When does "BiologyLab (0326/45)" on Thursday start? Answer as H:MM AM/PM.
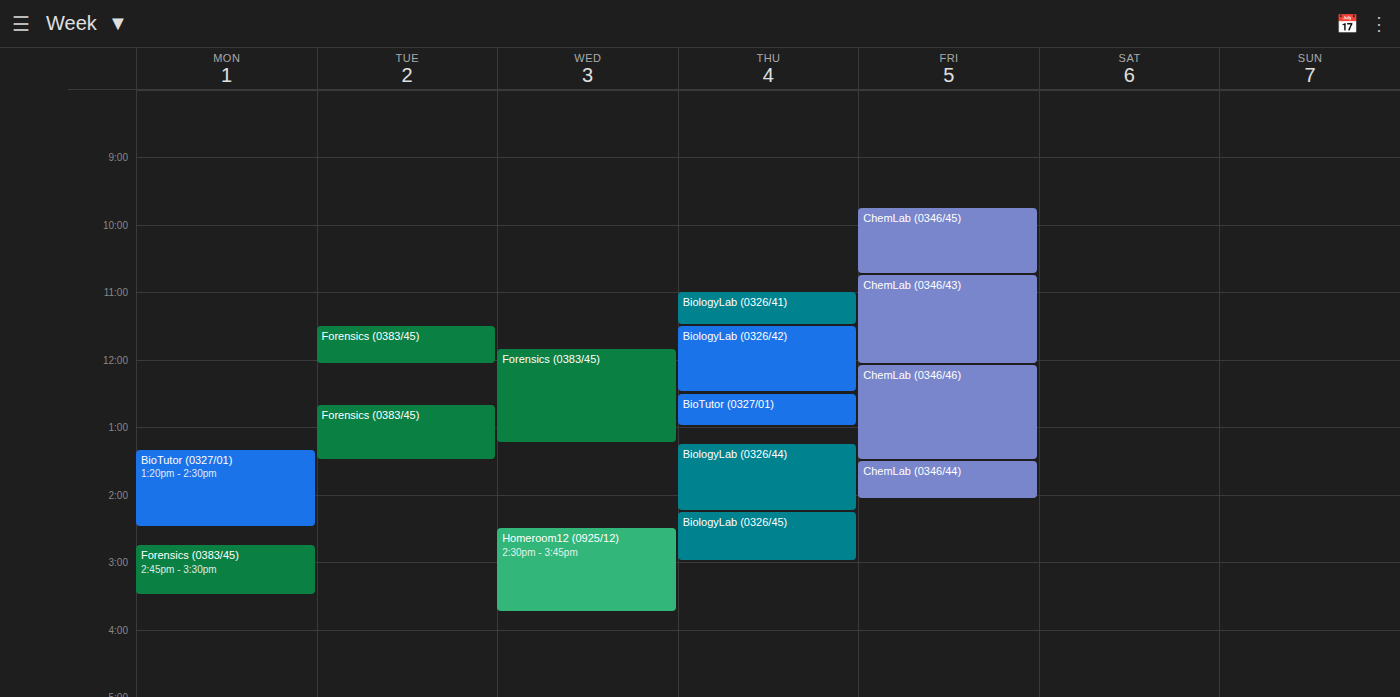
2:15 PM